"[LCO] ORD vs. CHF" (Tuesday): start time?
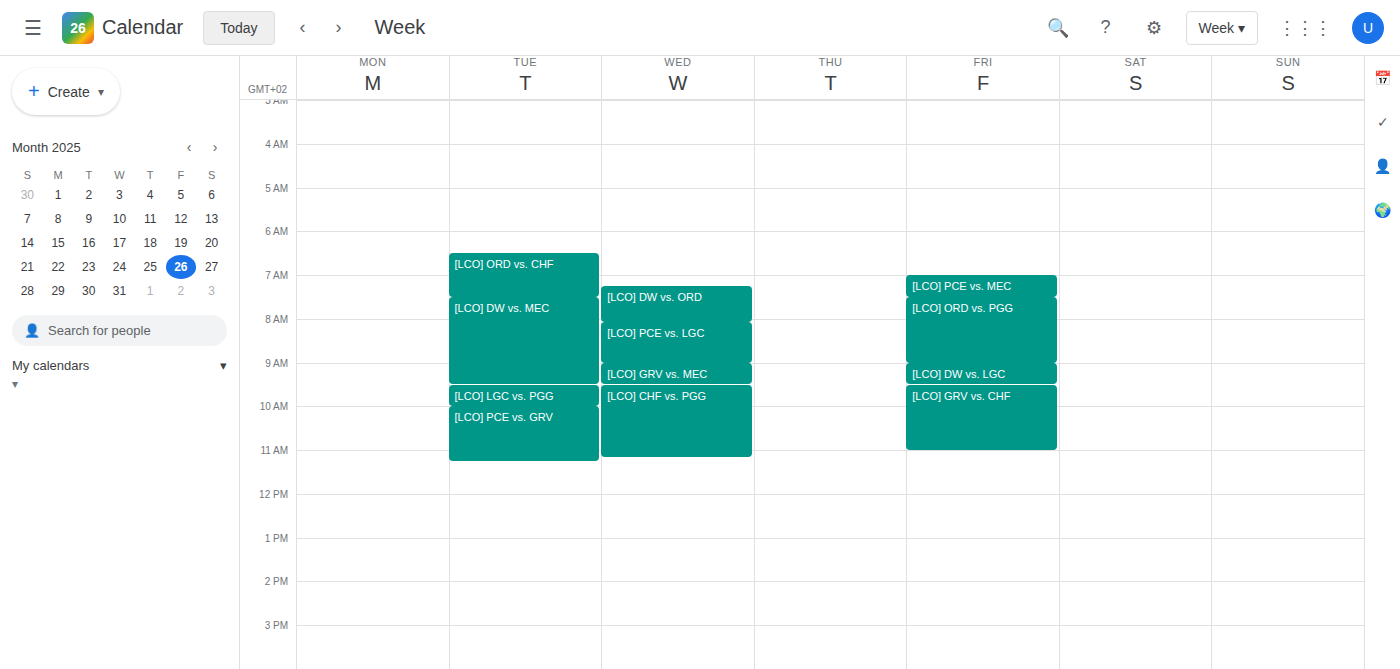
6:30 AM